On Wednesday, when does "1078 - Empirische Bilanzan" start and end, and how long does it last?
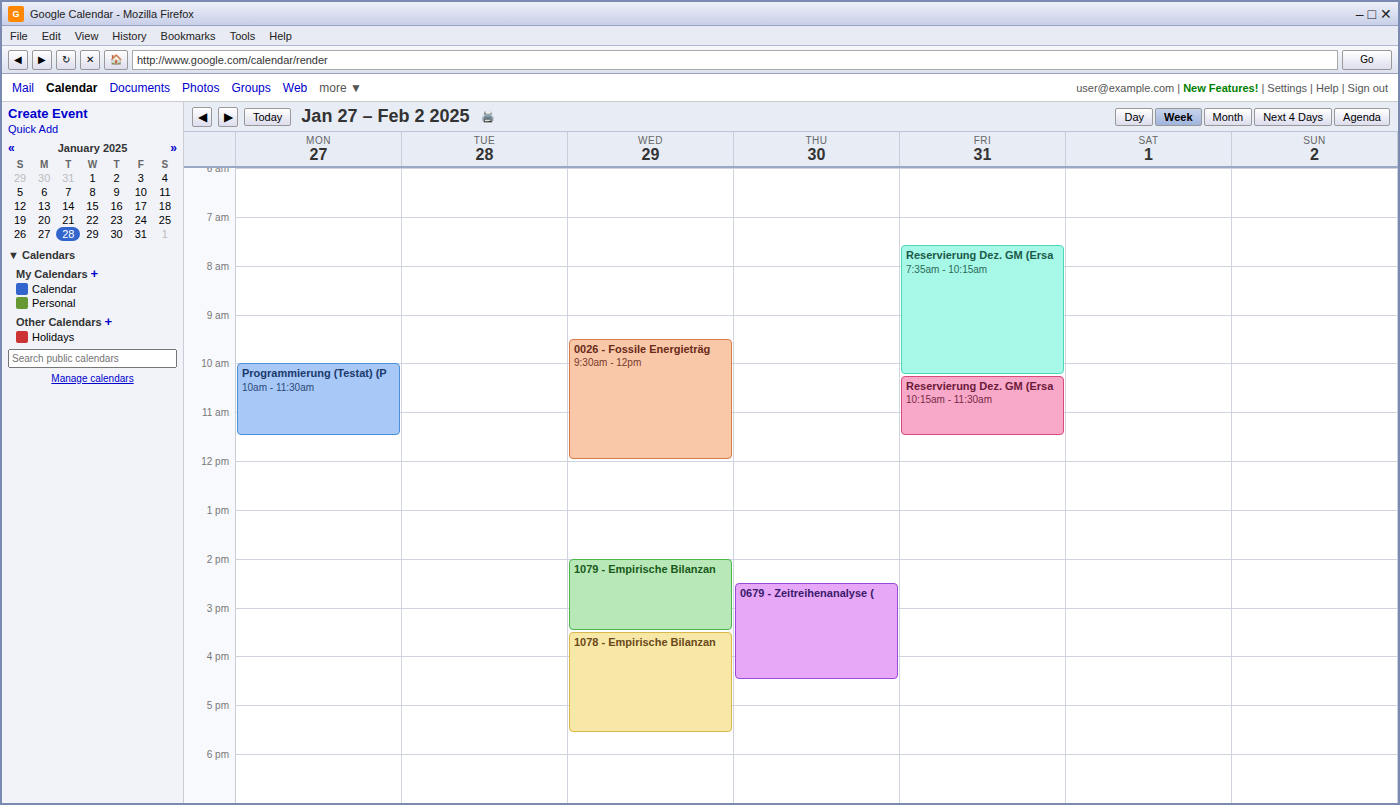
3:30 PM to 5:35 PM, 2 hours 5 minutes